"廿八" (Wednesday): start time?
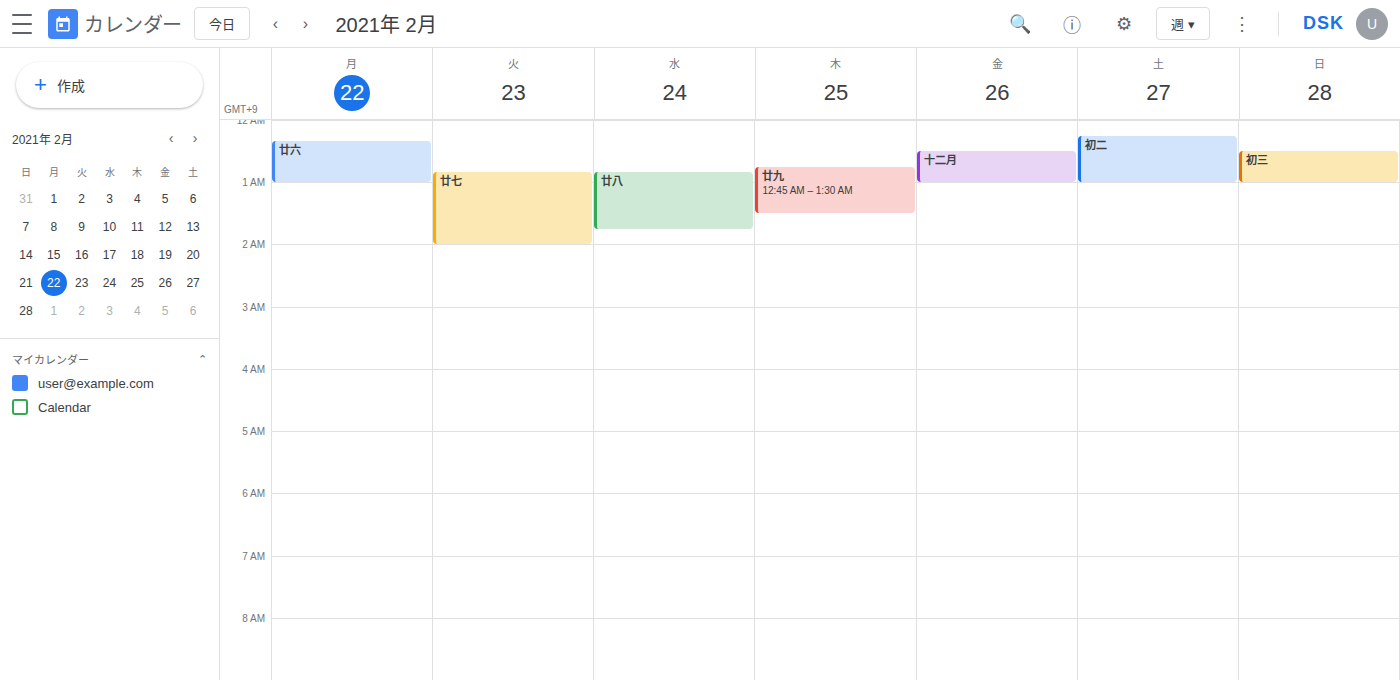
12:50 AM